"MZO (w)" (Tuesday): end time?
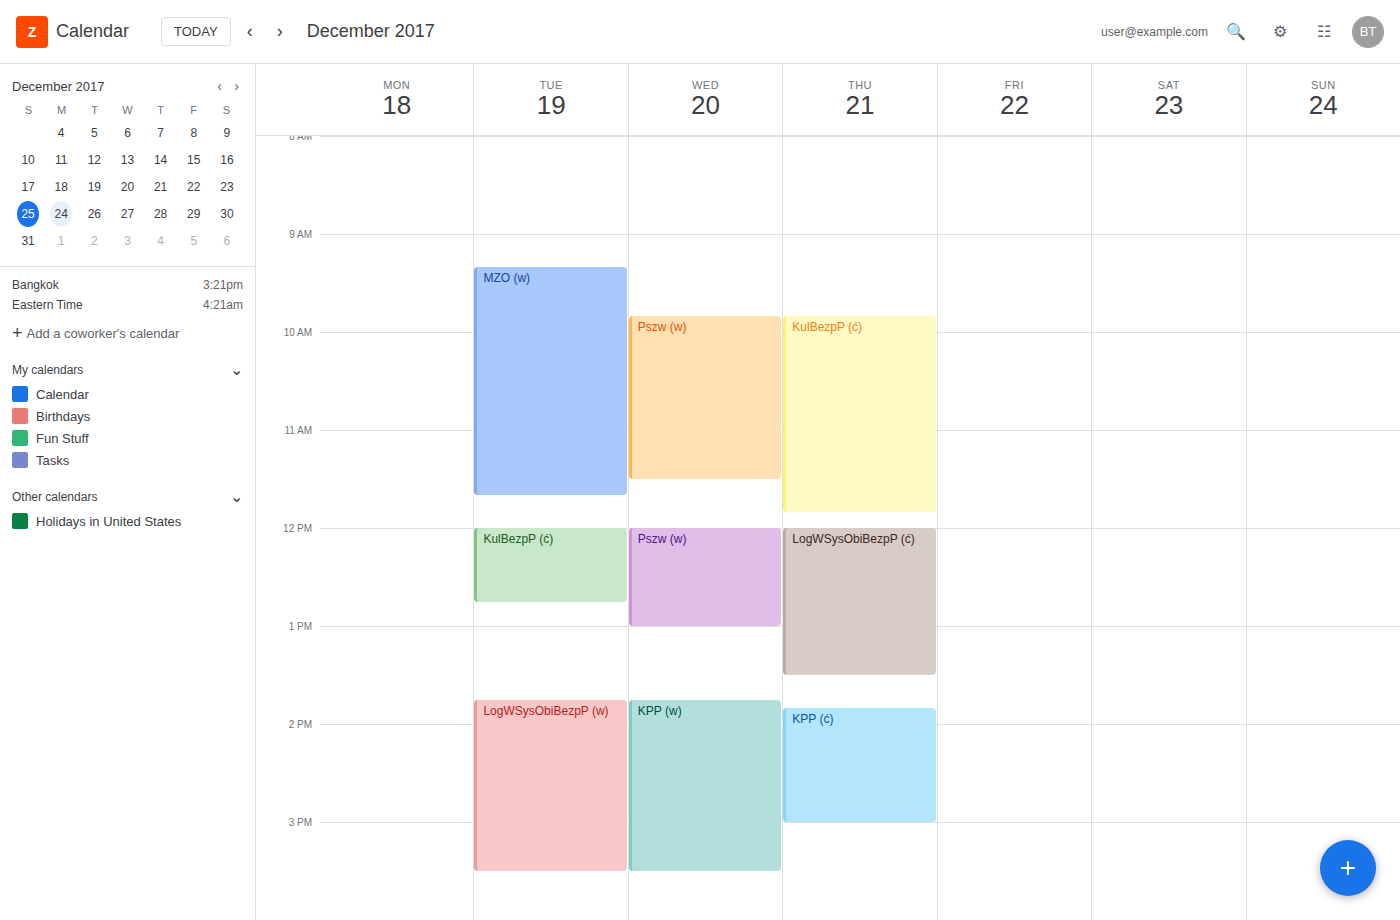
11:40 AM